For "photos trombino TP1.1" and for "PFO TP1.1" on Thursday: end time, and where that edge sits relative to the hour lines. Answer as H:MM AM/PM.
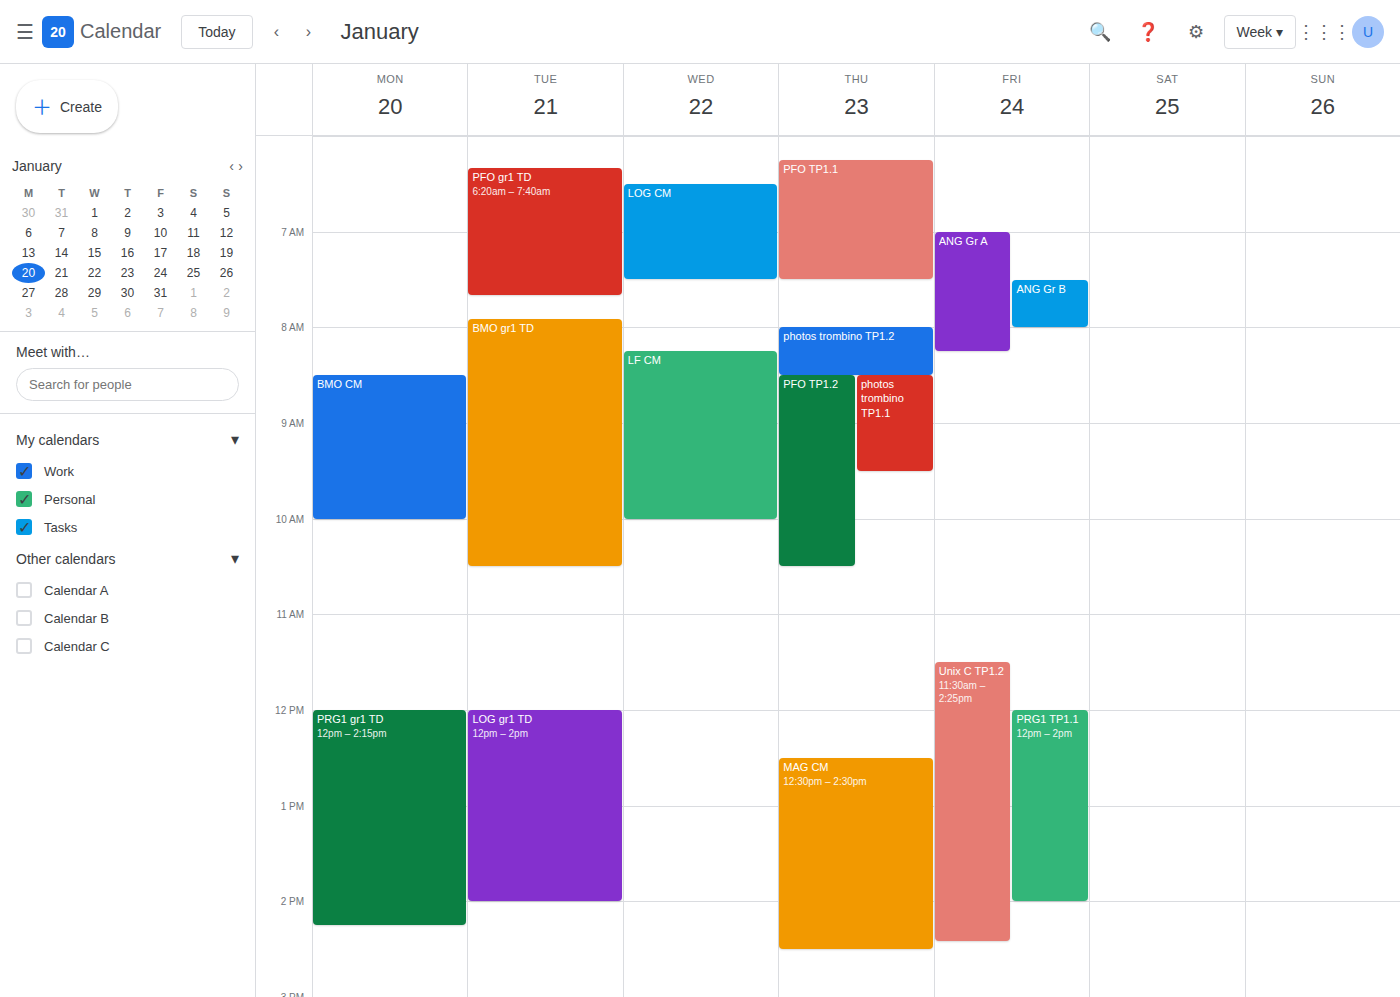
"photos trombino TP1.1": 9:30 AM, halfway between the 9 AM and 10 AM lines. "PFO TP1.1": 7:30 AM, halfway between the 7 AM and 8 AM lines.